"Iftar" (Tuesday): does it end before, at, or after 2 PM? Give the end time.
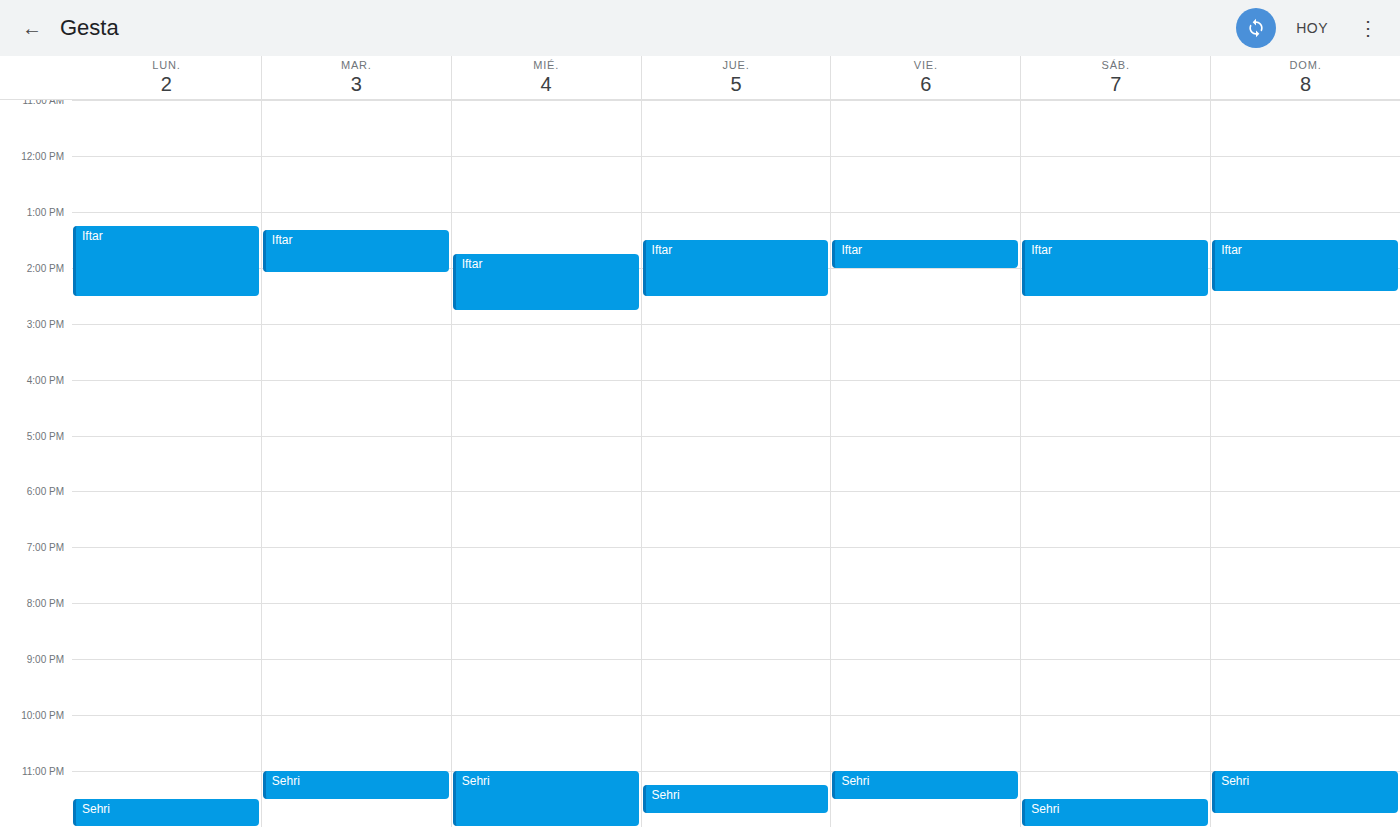
2:05 PM -- after 2 PM, 5 minutes below the 2 PM line.